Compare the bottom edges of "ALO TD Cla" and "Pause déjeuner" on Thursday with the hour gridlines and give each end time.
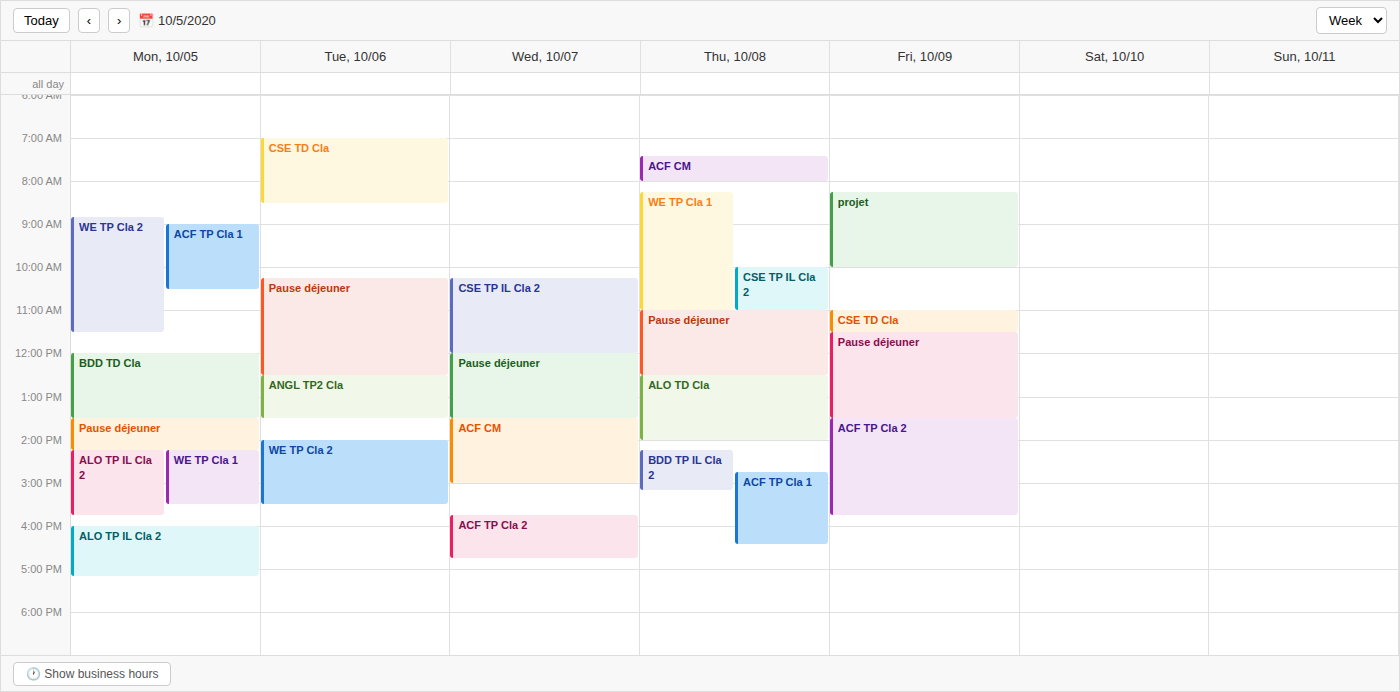
"ALO TD Cla": 2:00 PM, exactly on the 2 PM line. "Pause déjeuner": 12:30 PM, halfway between the 12 PM and 1 PM lines.